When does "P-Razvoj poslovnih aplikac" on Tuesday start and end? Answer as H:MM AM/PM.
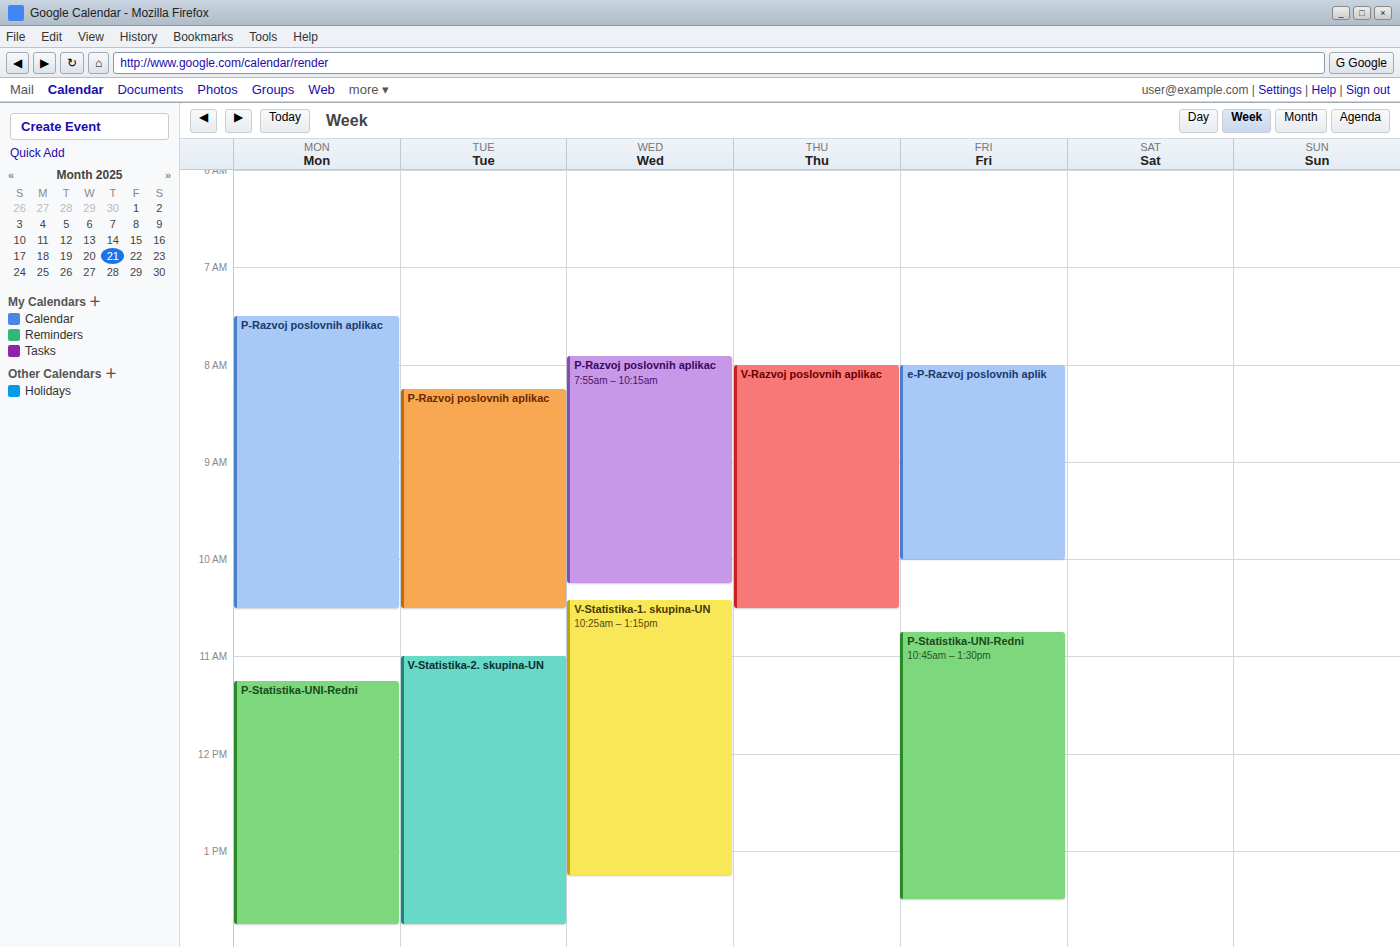
8:15 AM to 10:30 AM